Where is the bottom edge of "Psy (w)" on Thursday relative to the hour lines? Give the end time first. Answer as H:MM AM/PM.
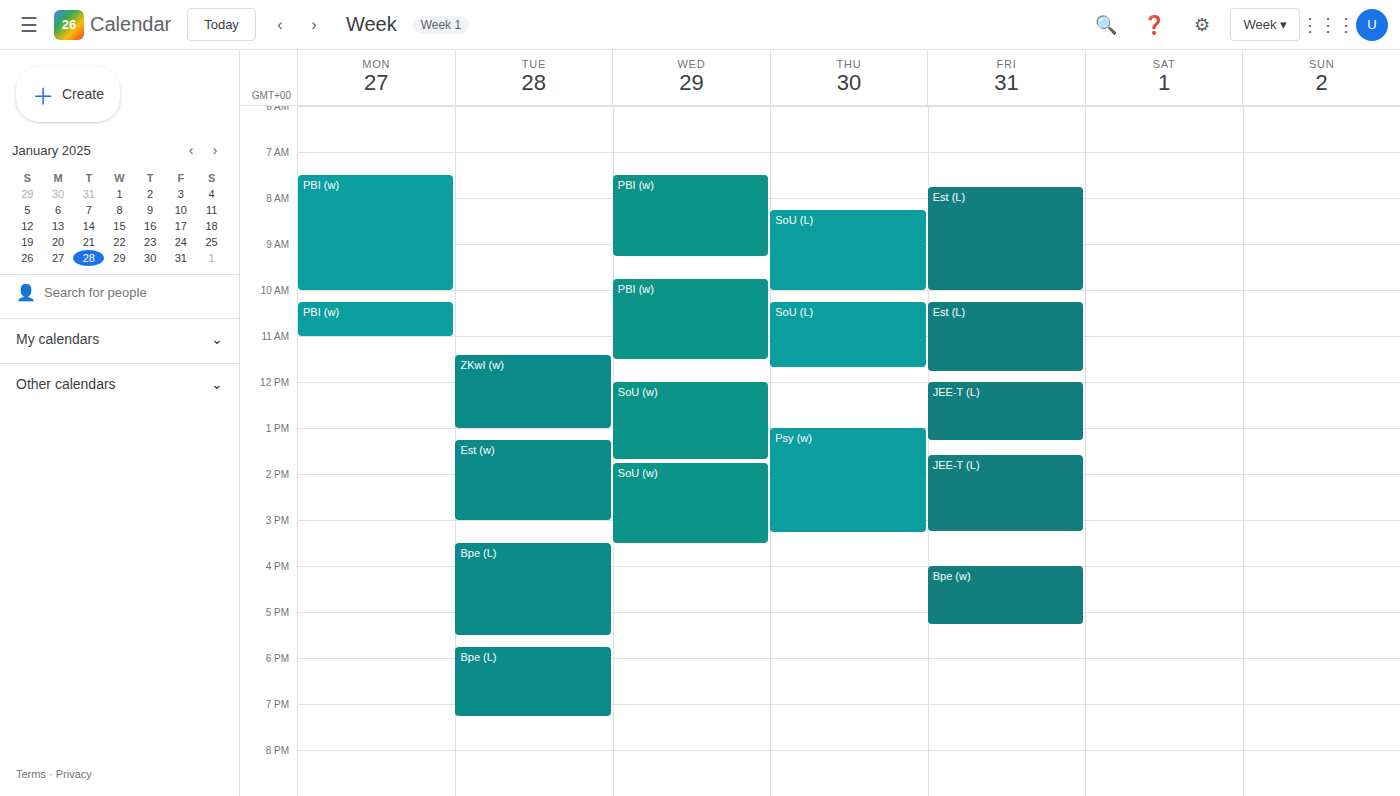
3:15 PM -- neither: a quarter of the way from the 3 PM line to the 4 PM line.